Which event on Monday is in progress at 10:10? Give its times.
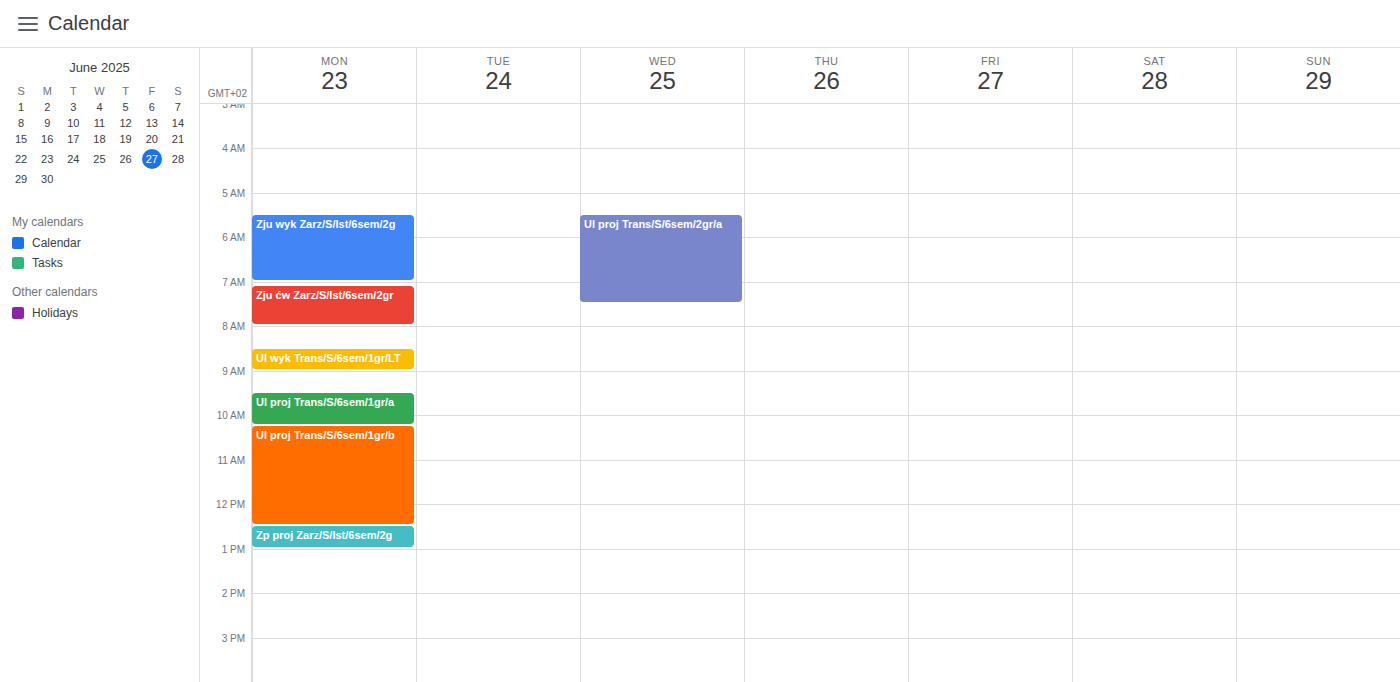
"Ul proj Trans/S/6sem/1gr/a", 09:30 to 10:15